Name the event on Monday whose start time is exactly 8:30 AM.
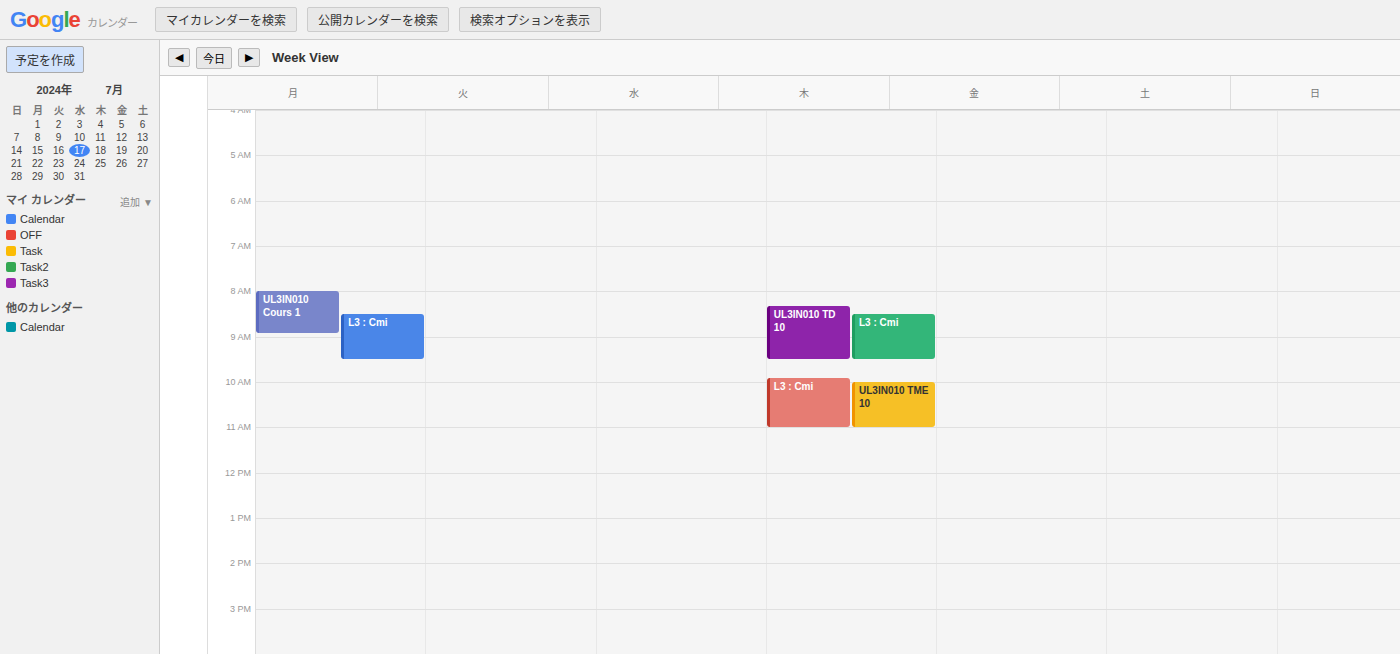
"L3 : Cmi"